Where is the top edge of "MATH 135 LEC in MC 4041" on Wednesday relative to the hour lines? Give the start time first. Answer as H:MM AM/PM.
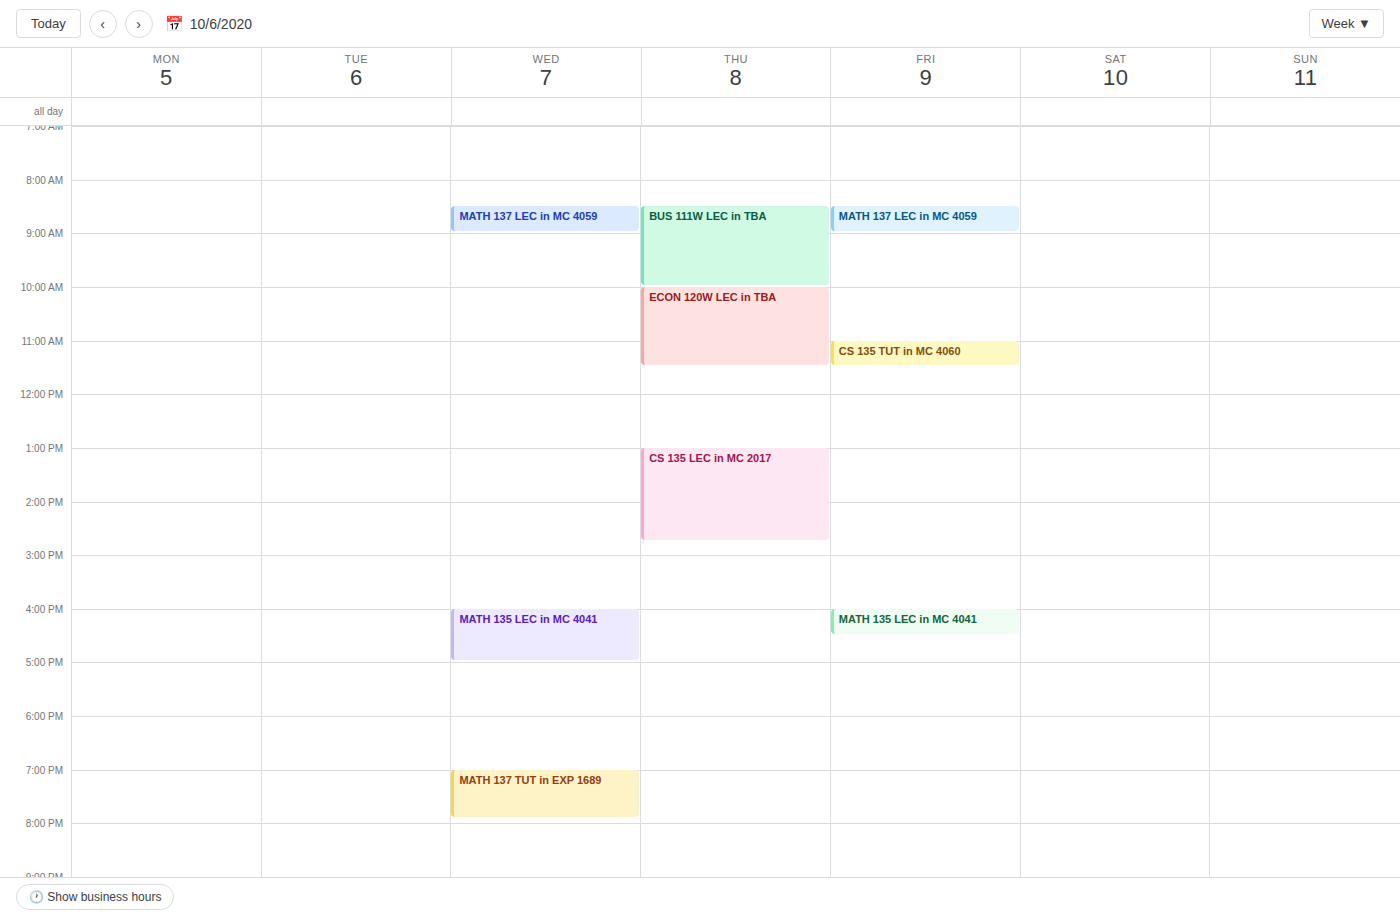
4:00 PM -- exactly on the 4 PM line.